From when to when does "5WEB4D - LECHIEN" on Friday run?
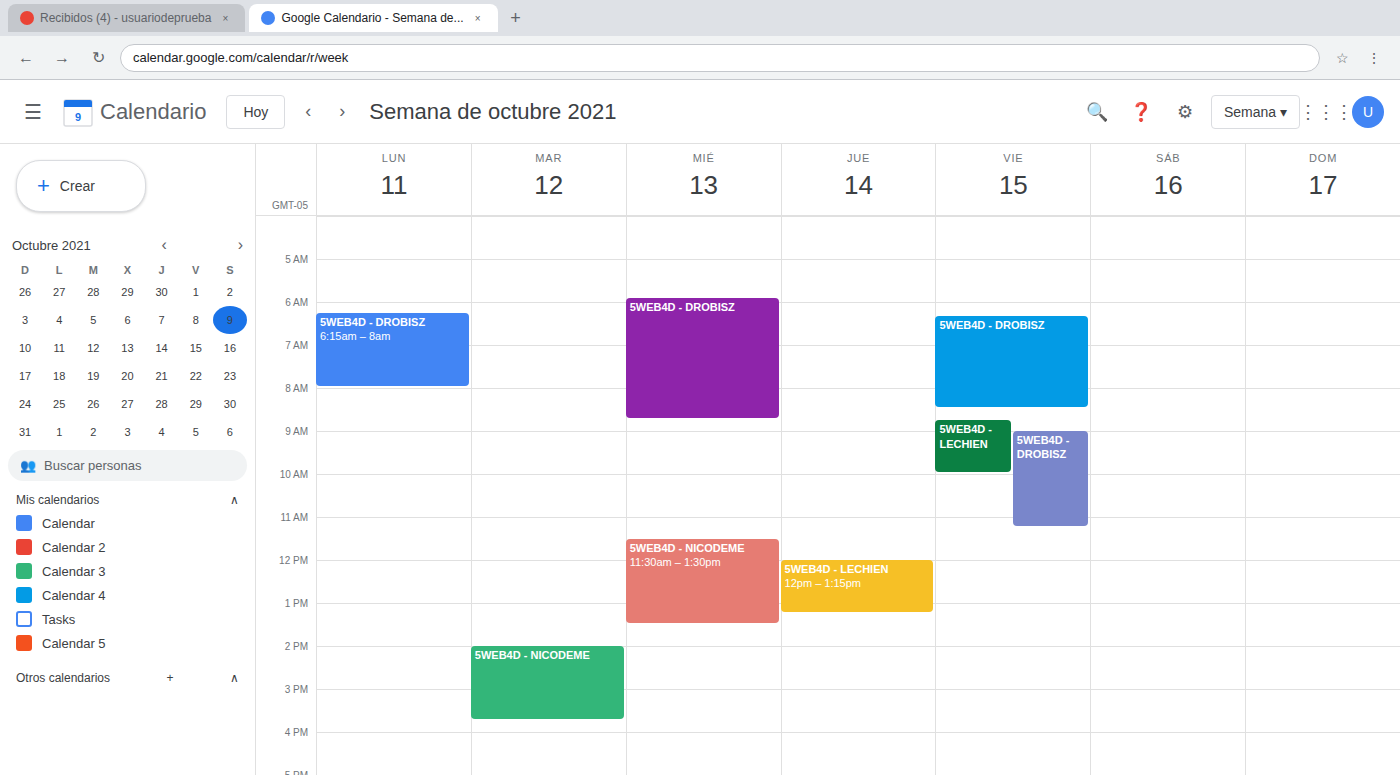
8:45 AM to 10:00 AM